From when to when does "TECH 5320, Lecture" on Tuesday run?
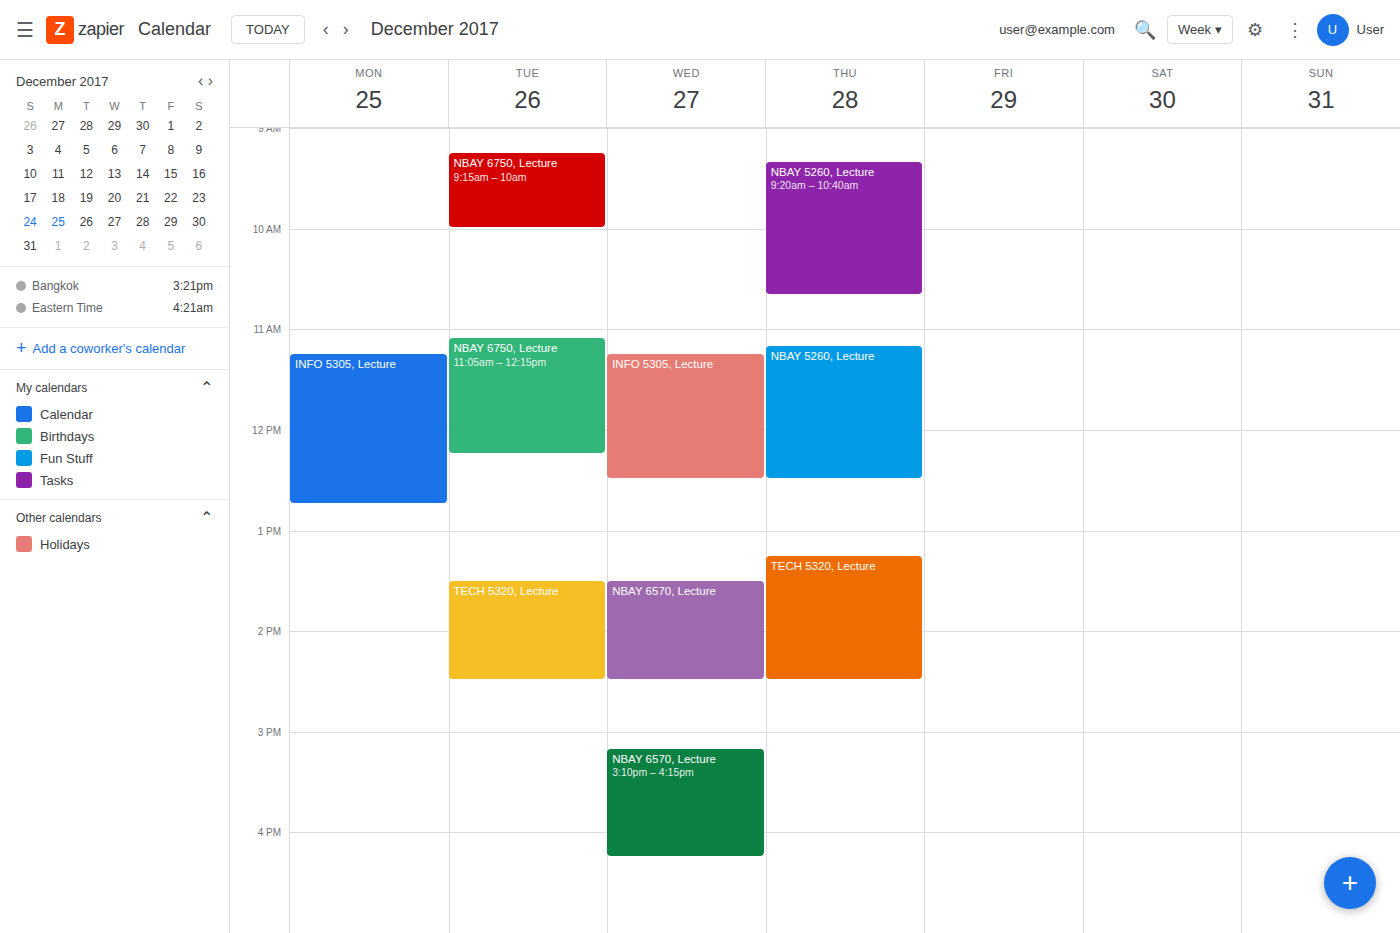
1:30 PM to 2:30 PM